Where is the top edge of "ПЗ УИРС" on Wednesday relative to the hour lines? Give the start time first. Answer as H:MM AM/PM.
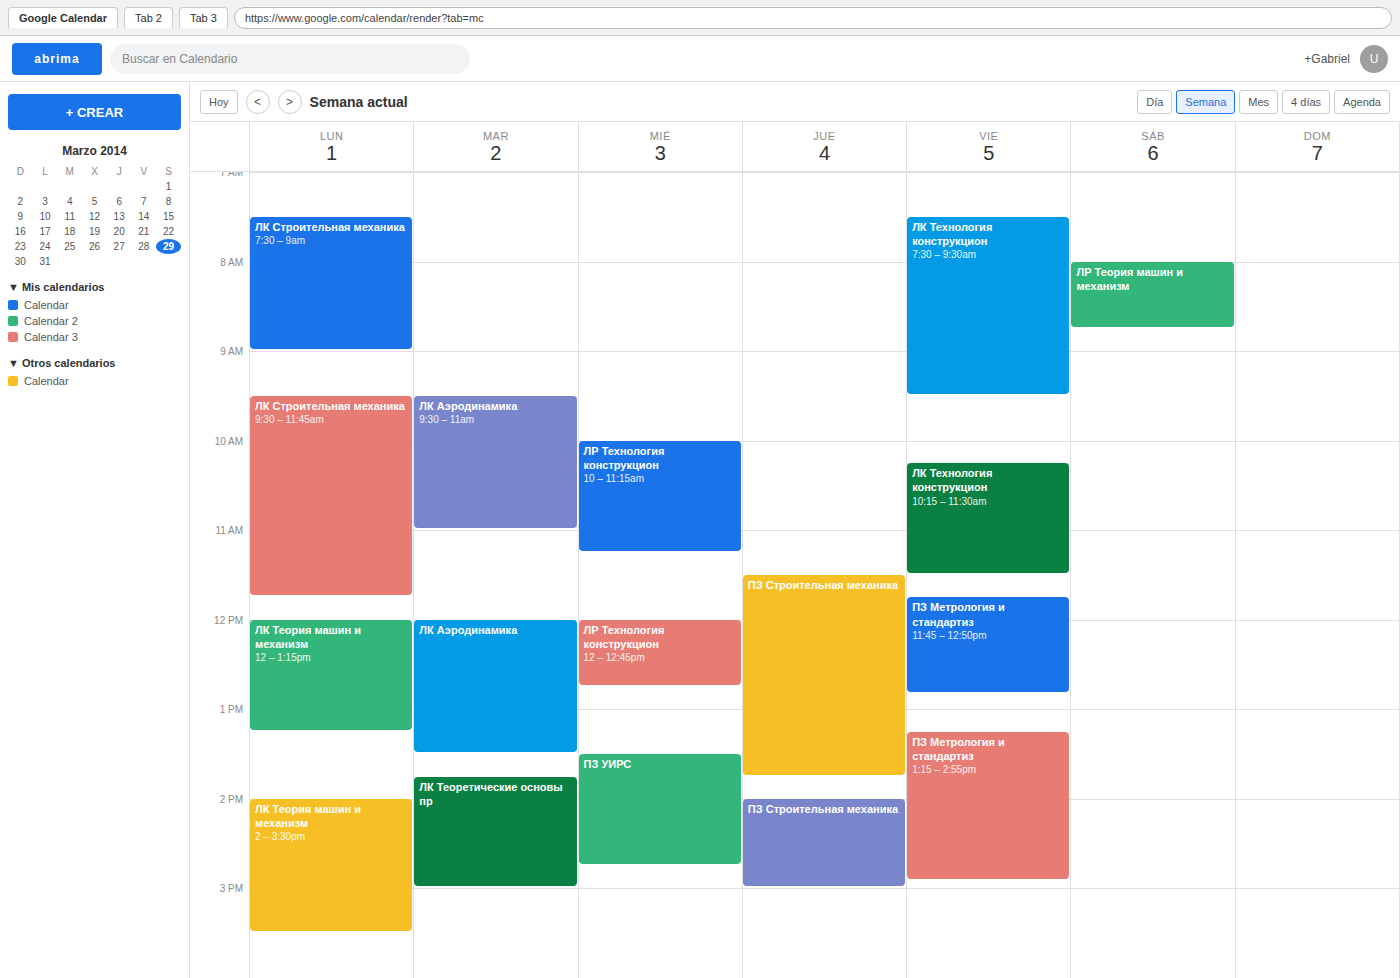
1:30 PM -- halfway between the 1 PM and 2 PM lines.